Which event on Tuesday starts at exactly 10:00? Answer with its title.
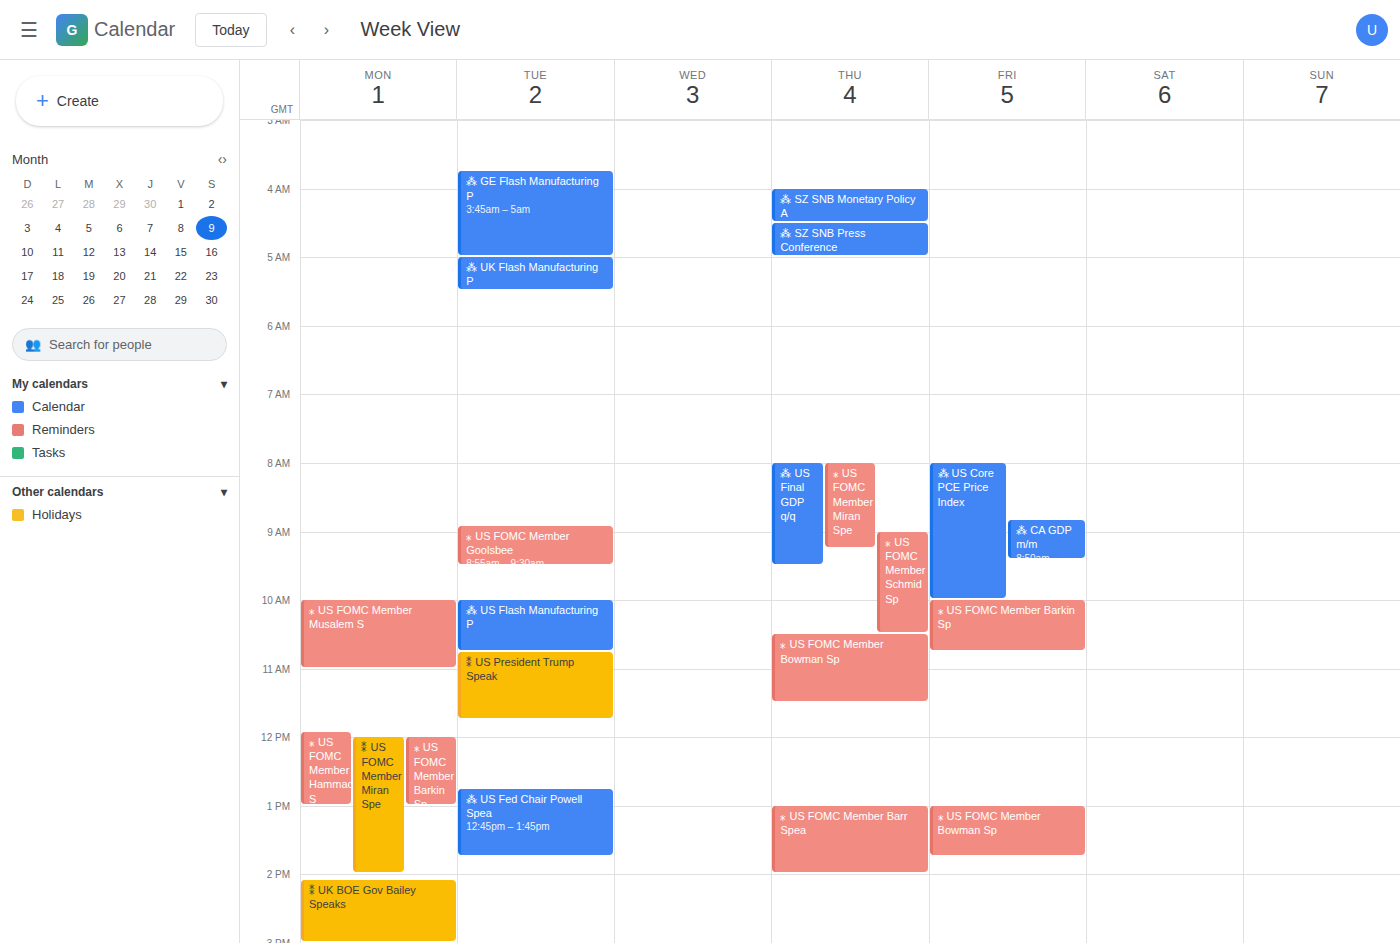
"⁂ US Flash Manufacturing P"